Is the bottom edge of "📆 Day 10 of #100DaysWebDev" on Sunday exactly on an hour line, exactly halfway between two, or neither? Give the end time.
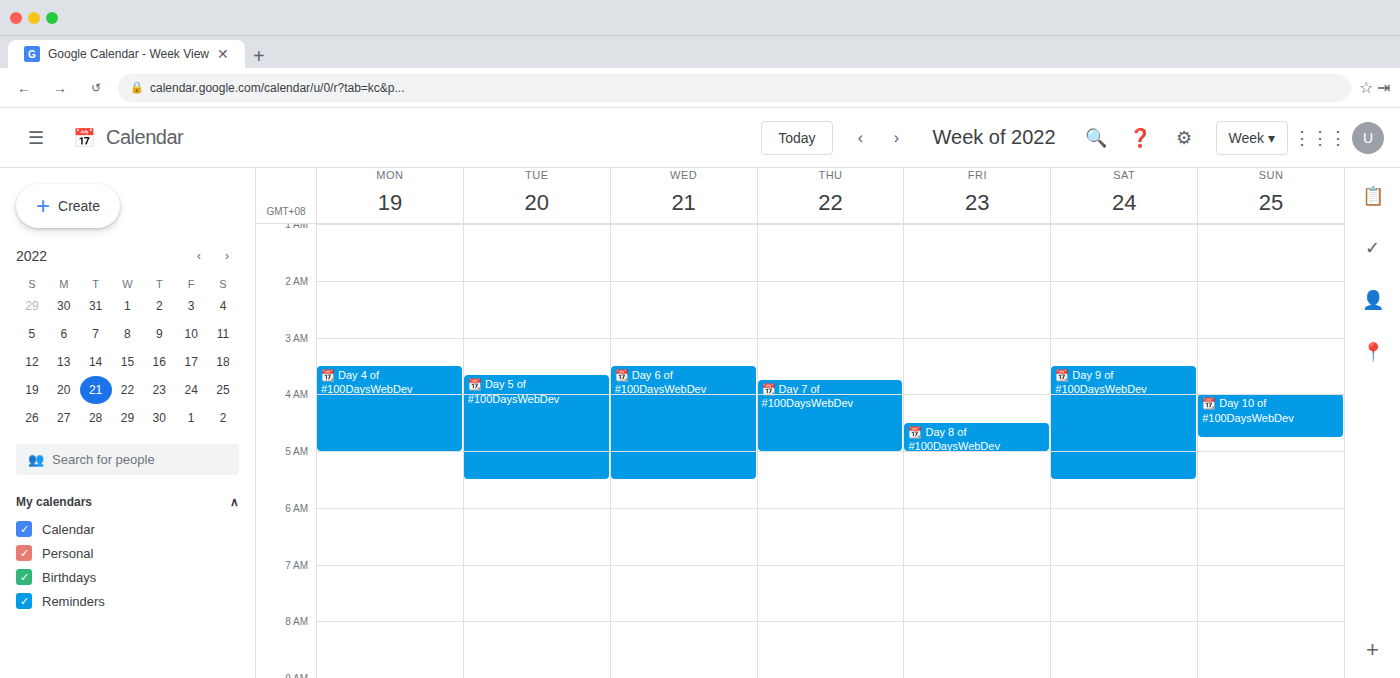
04:45 -- neither: three quarters of the way from the 04:00 line to the 05:00 line.